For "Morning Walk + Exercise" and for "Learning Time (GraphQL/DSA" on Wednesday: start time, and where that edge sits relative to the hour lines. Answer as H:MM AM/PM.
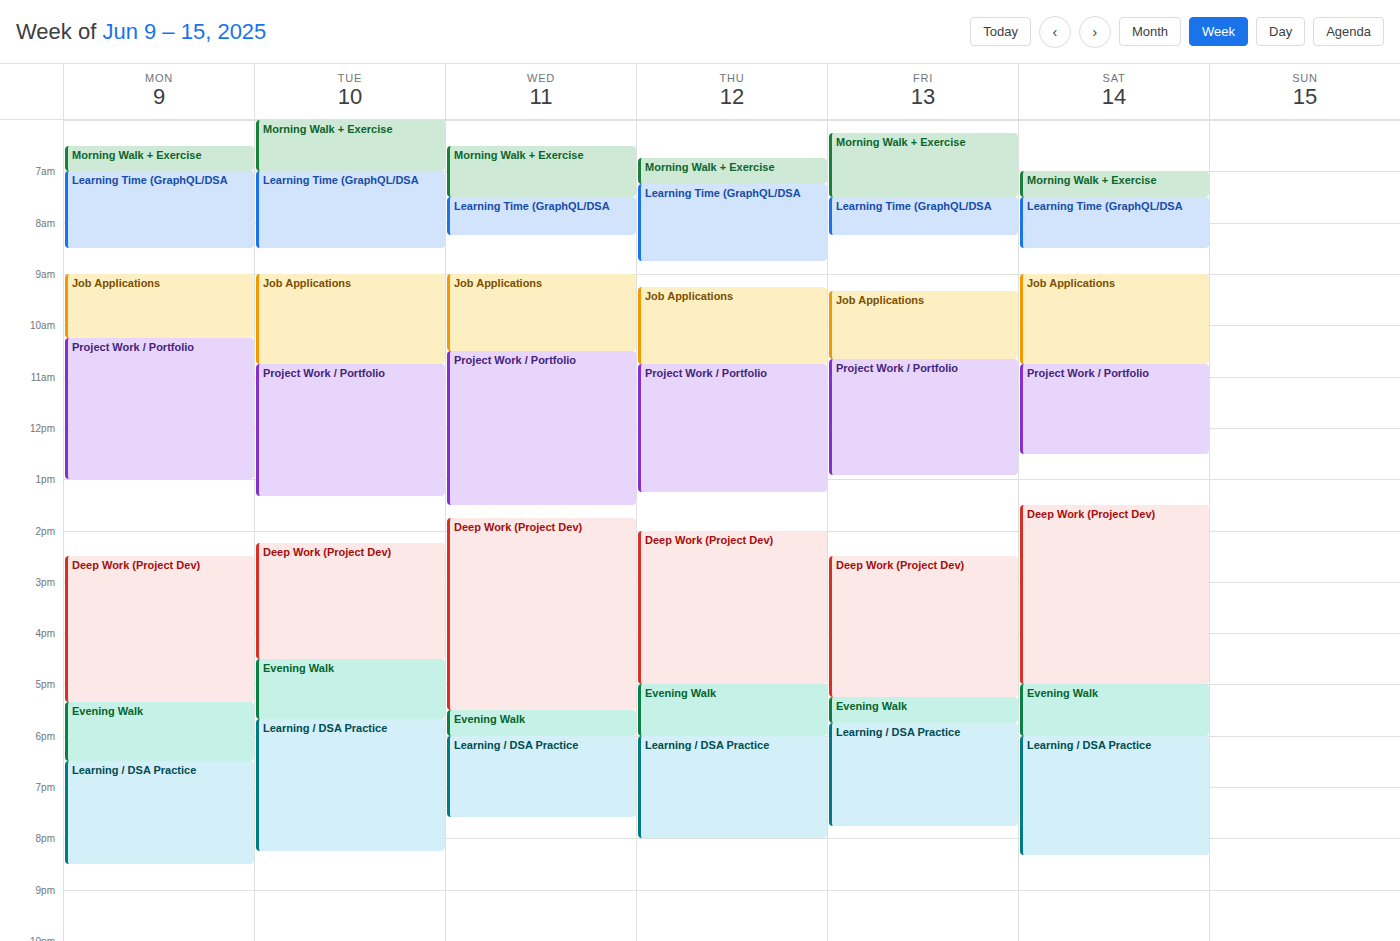
"Morning Walk + Exercise": 6:30 AM, halfway between the 6 AM and 7 AM lines. "Learning Time (GraphQL/DSA": 7:30 AM, halfway between the 7 AM and 8 AM lines.